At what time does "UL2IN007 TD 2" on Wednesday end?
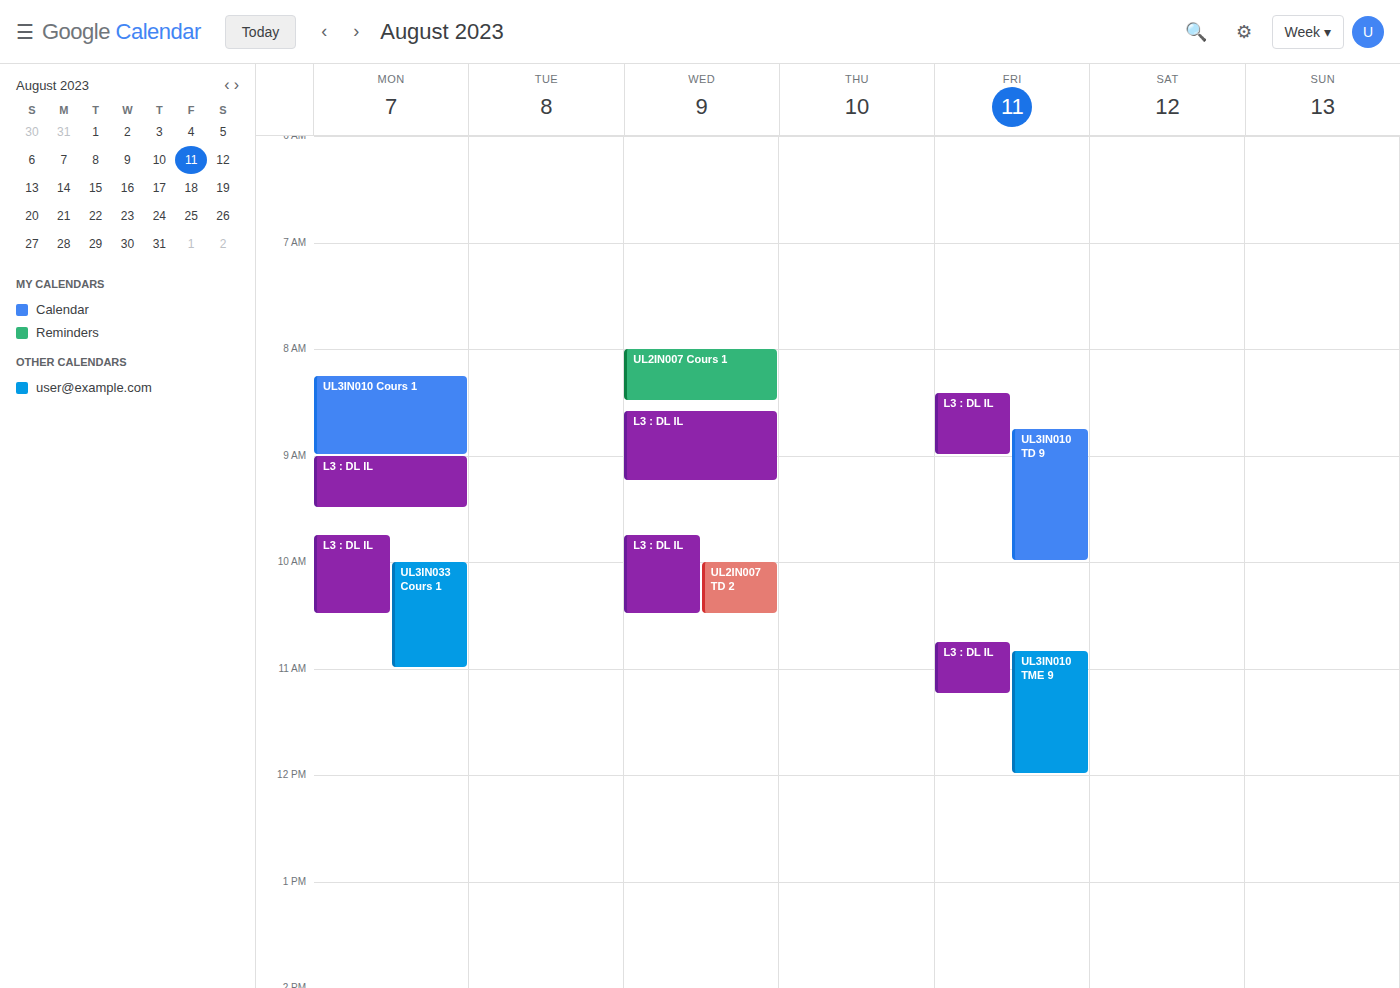
10:30 AM